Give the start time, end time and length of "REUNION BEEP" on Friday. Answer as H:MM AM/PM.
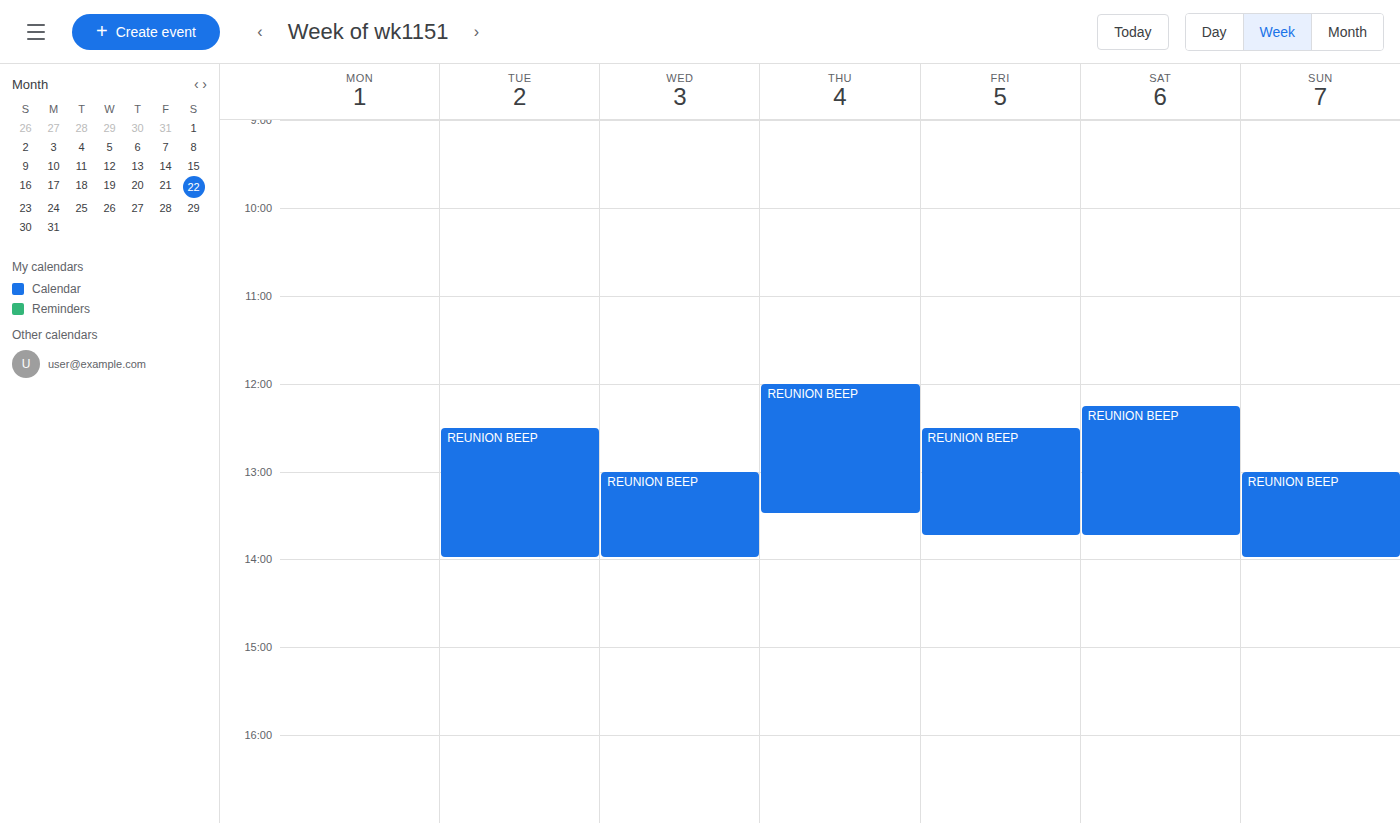
12:30 PM to 1:45 PM, 1 hour 15 minutes